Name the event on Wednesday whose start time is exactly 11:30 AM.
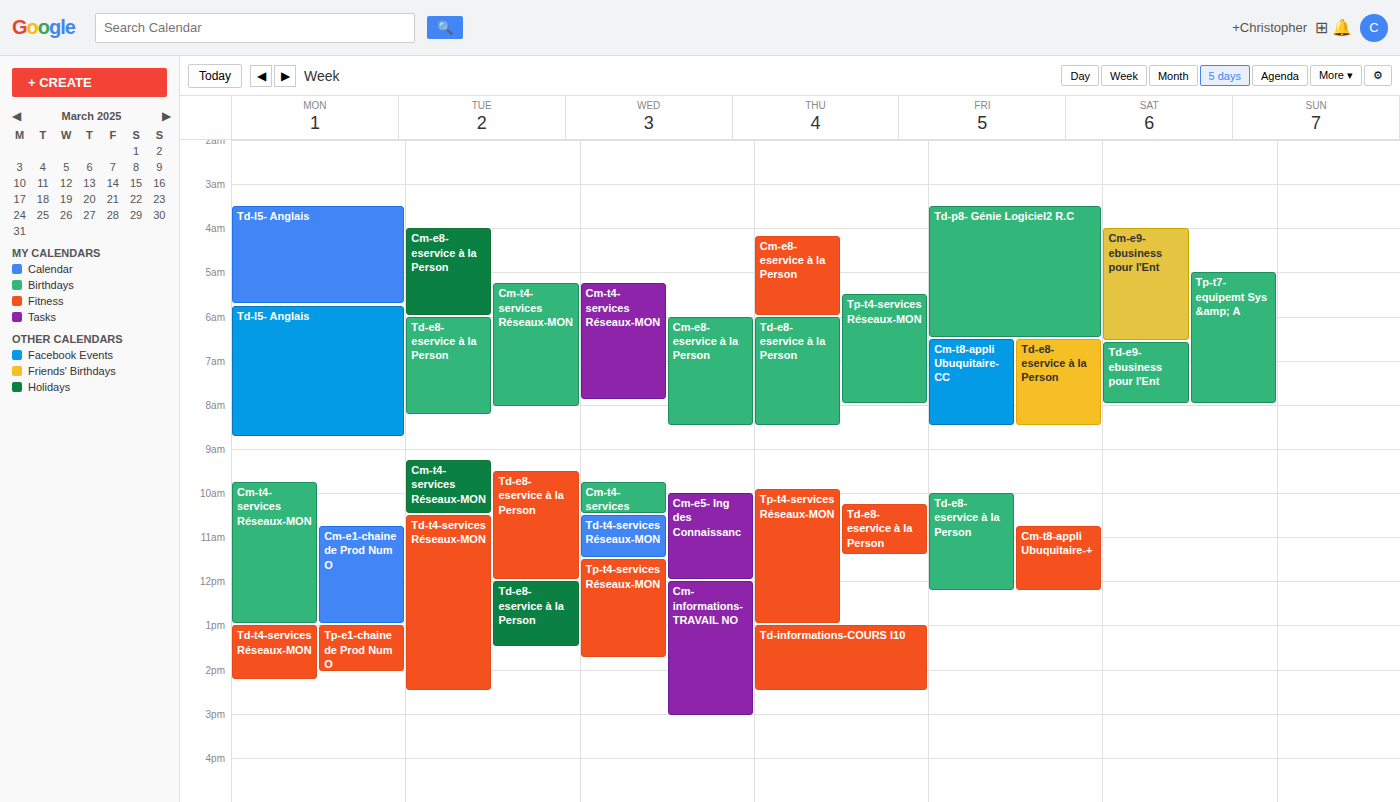
"Tp-t4-services Réseaux-MON"